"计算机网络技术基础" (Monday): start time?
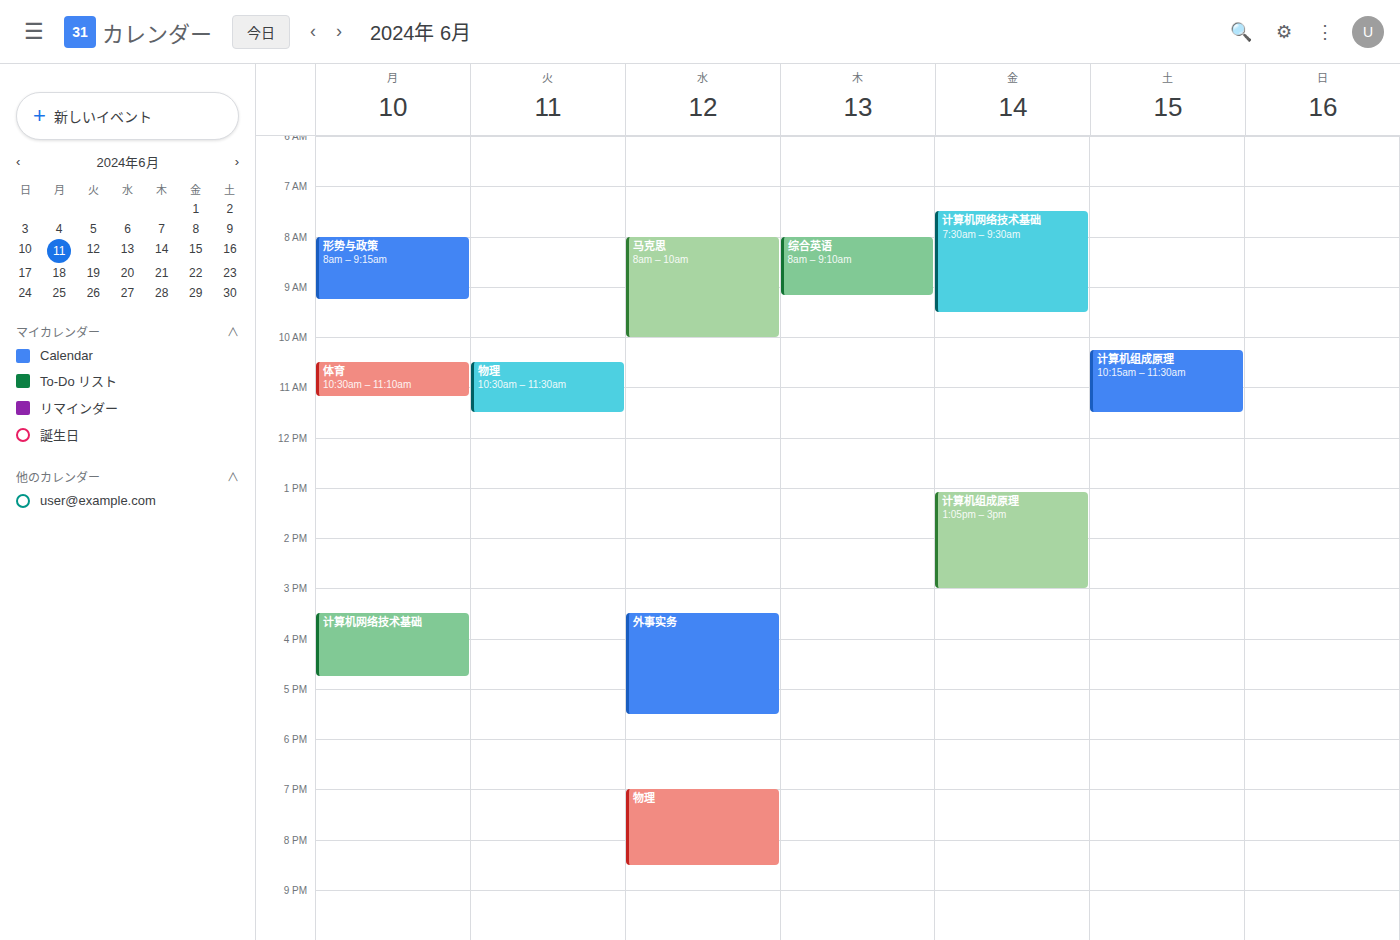
3:30 PM